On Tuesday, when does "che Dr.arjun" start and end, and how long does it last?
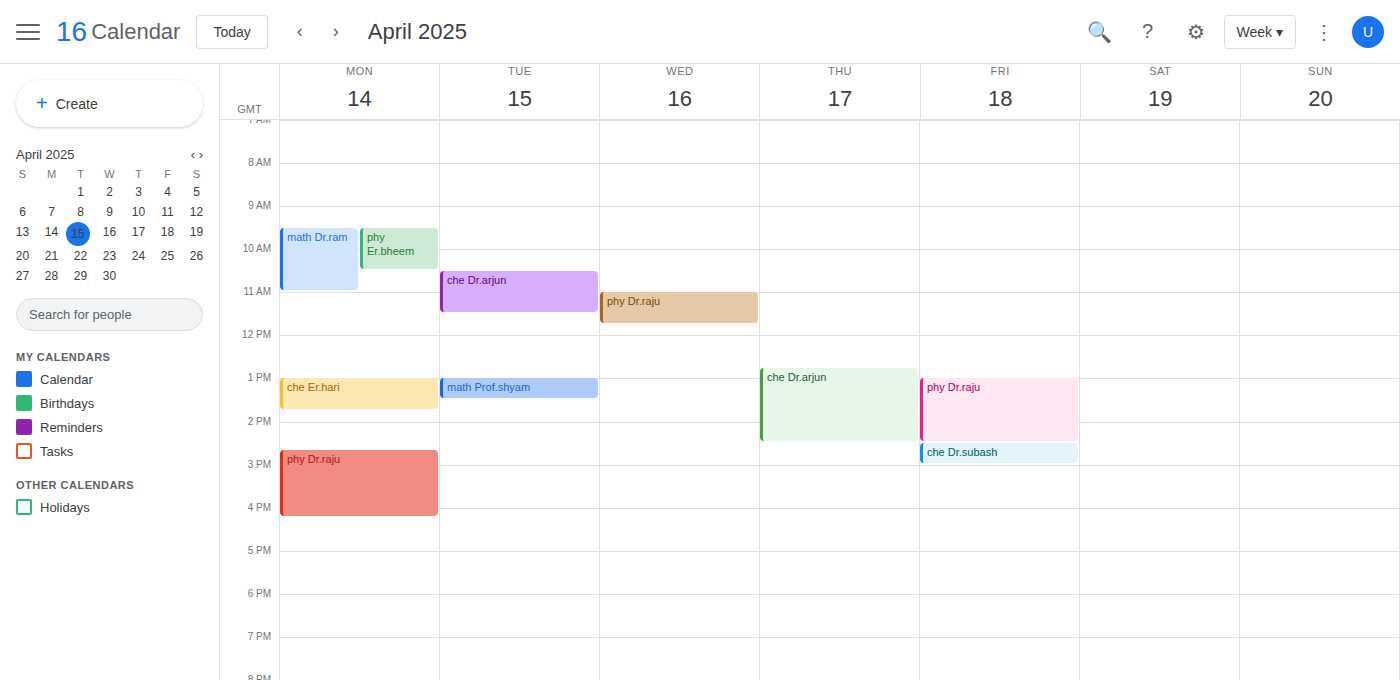
10:30 AM to 11:30 AM, 1 hour